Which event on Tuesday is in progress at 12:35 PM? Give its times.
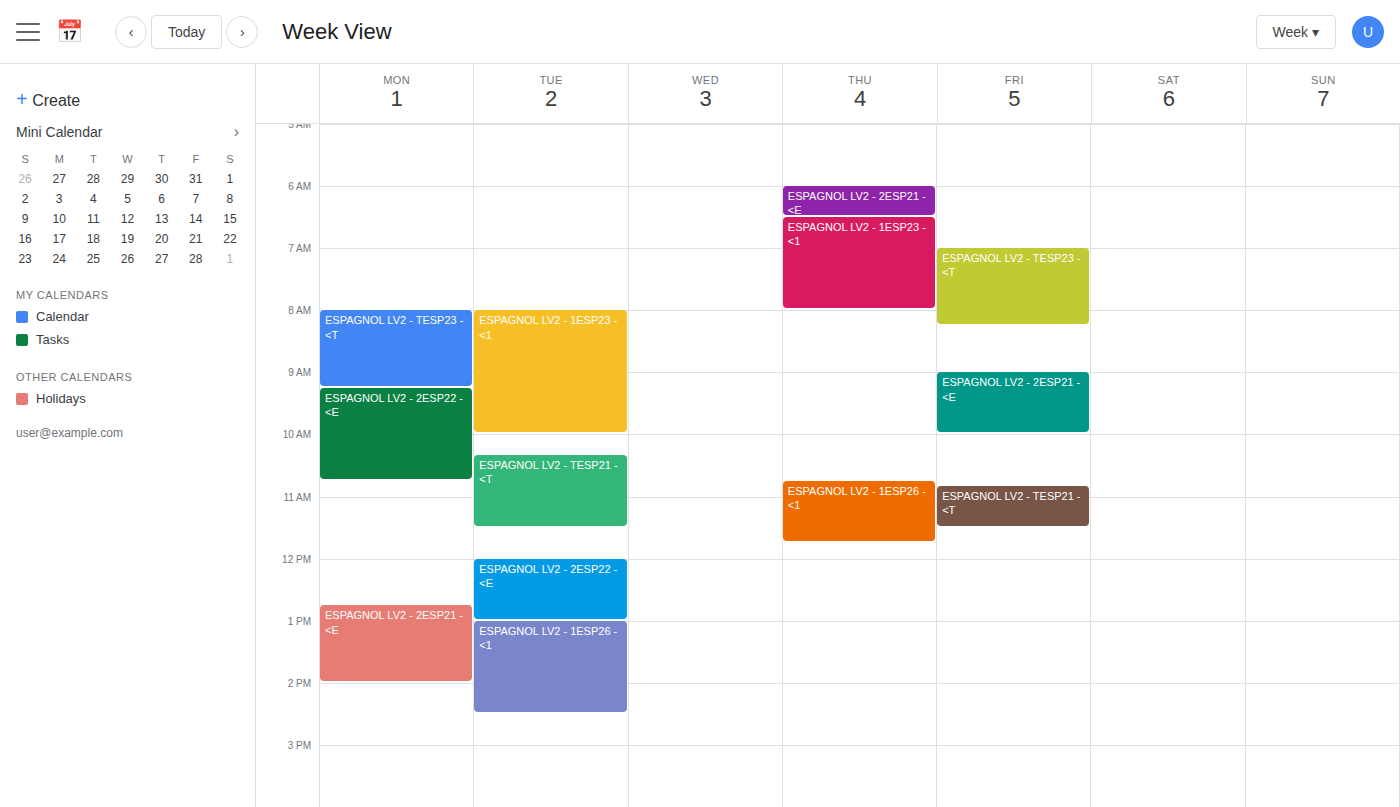
"ESPAGNOL LV2 - 2ESP22 - <E", 12:00 PM to 1:00 PM